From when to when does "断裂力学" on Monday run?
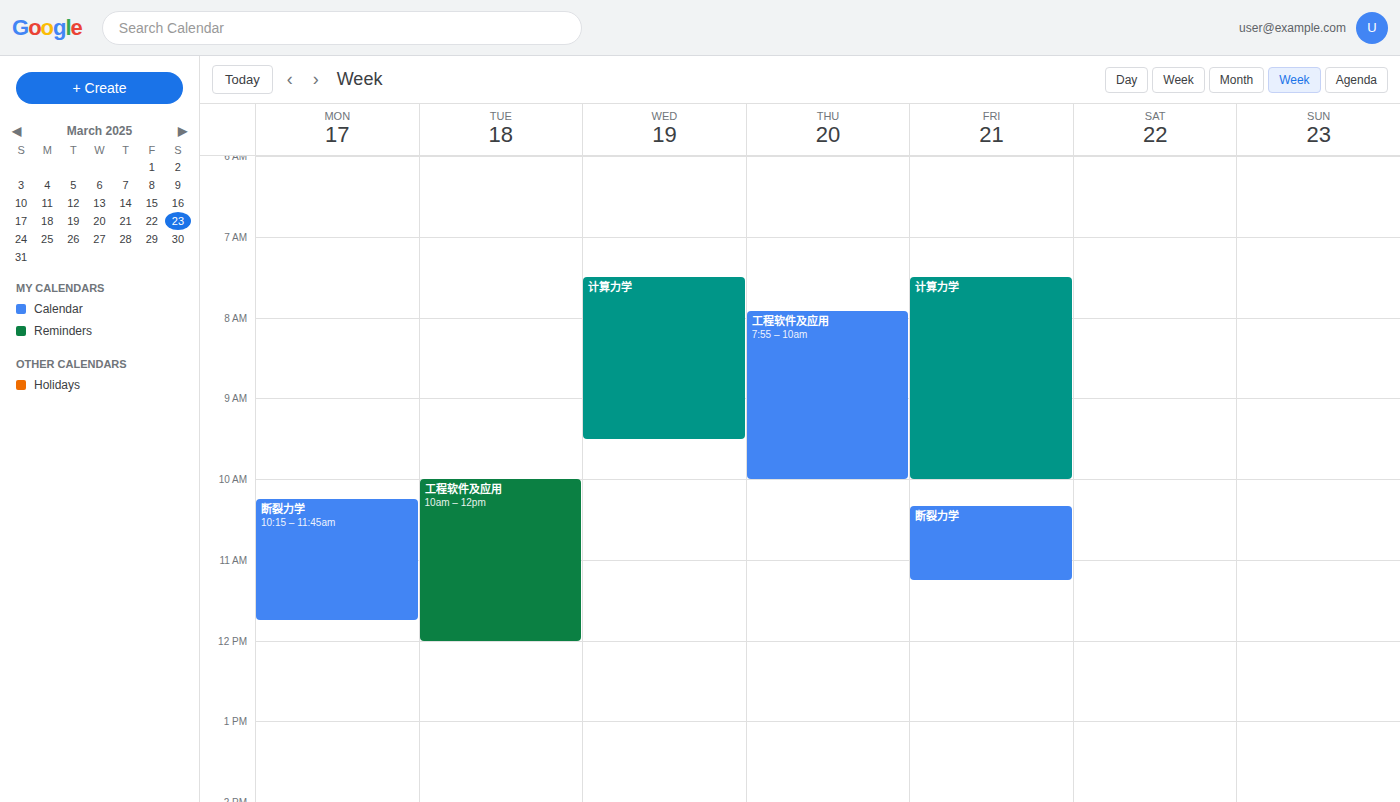
10:15 AM to 11:45 AM